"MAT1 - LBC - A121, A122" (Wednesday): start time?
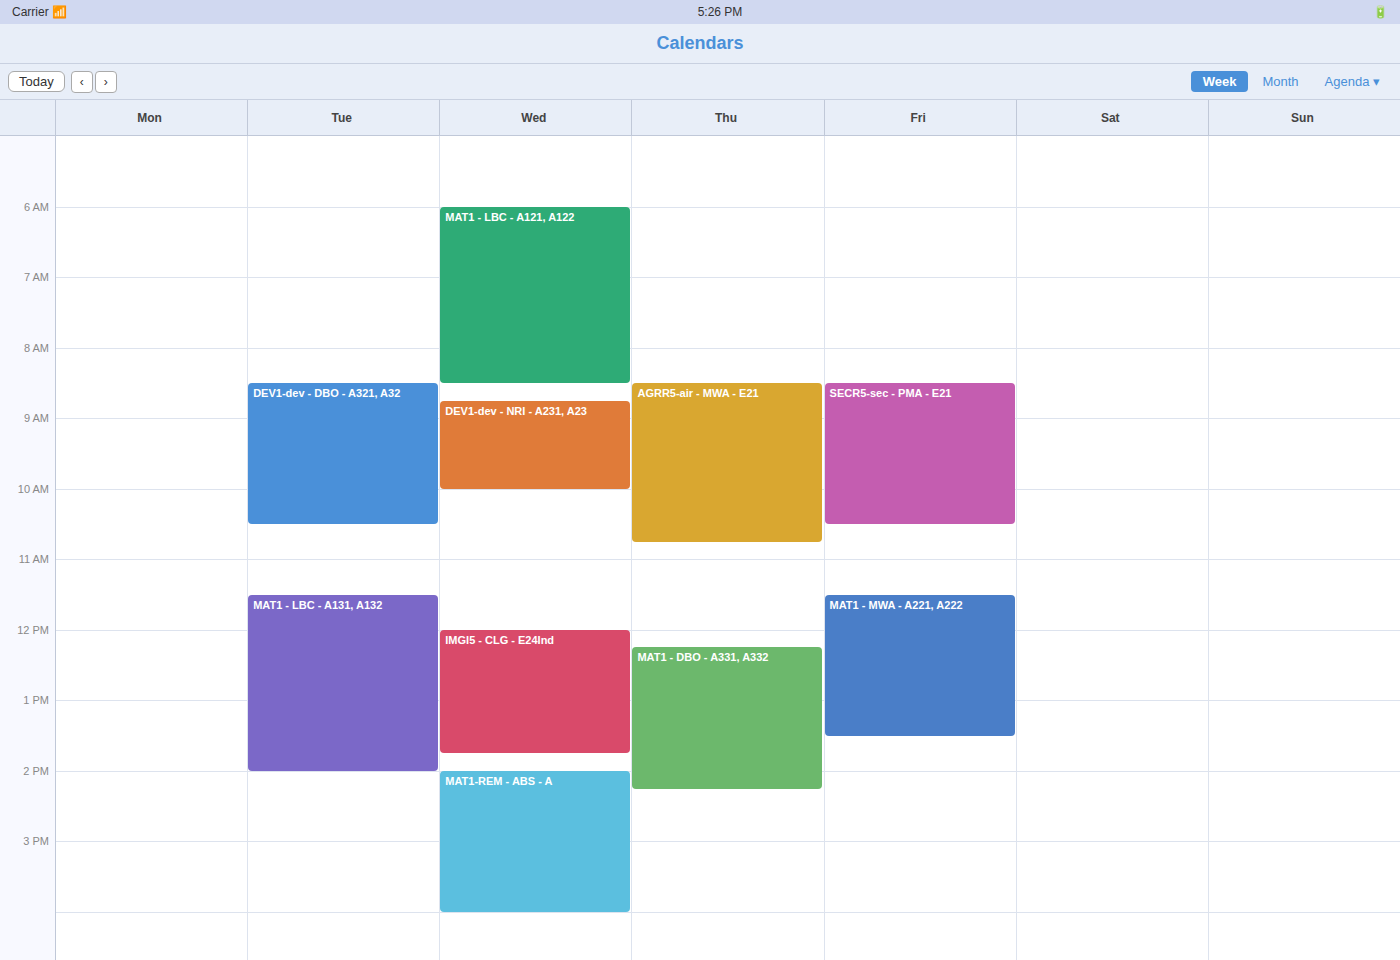
06:00